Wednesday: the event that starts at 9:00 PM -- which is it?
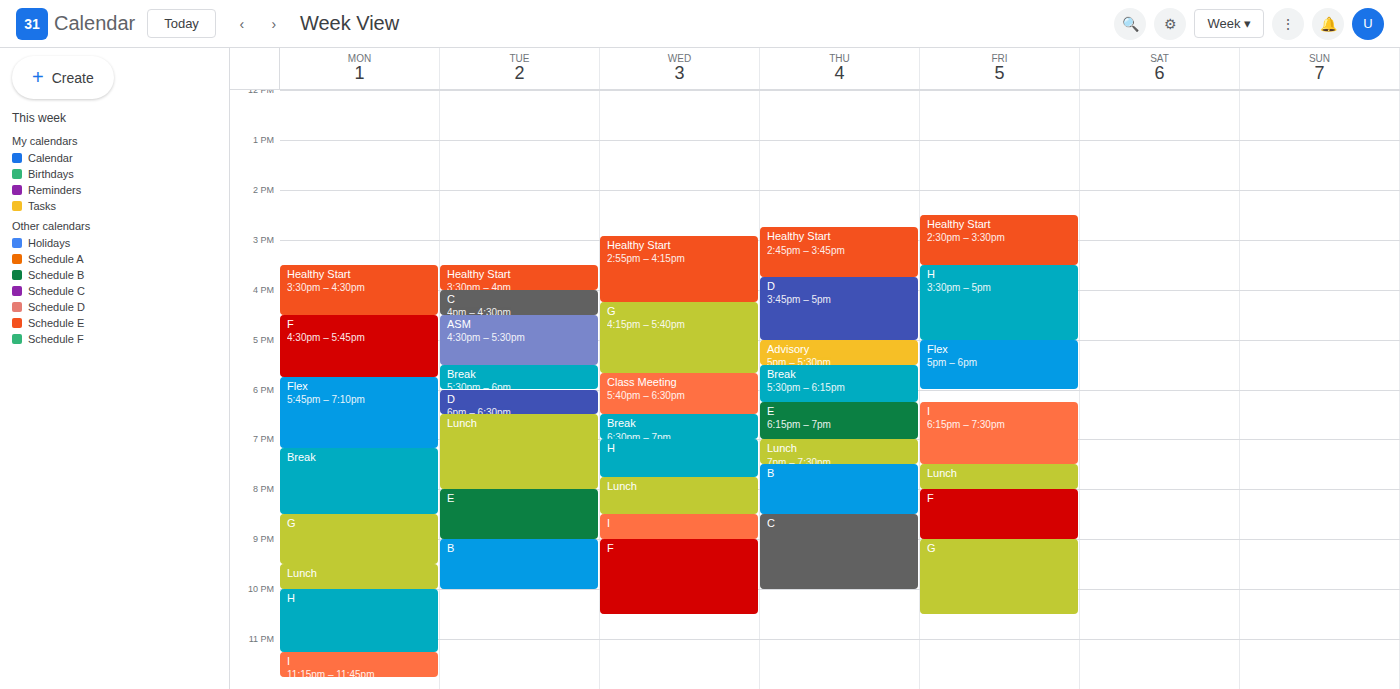
"F"